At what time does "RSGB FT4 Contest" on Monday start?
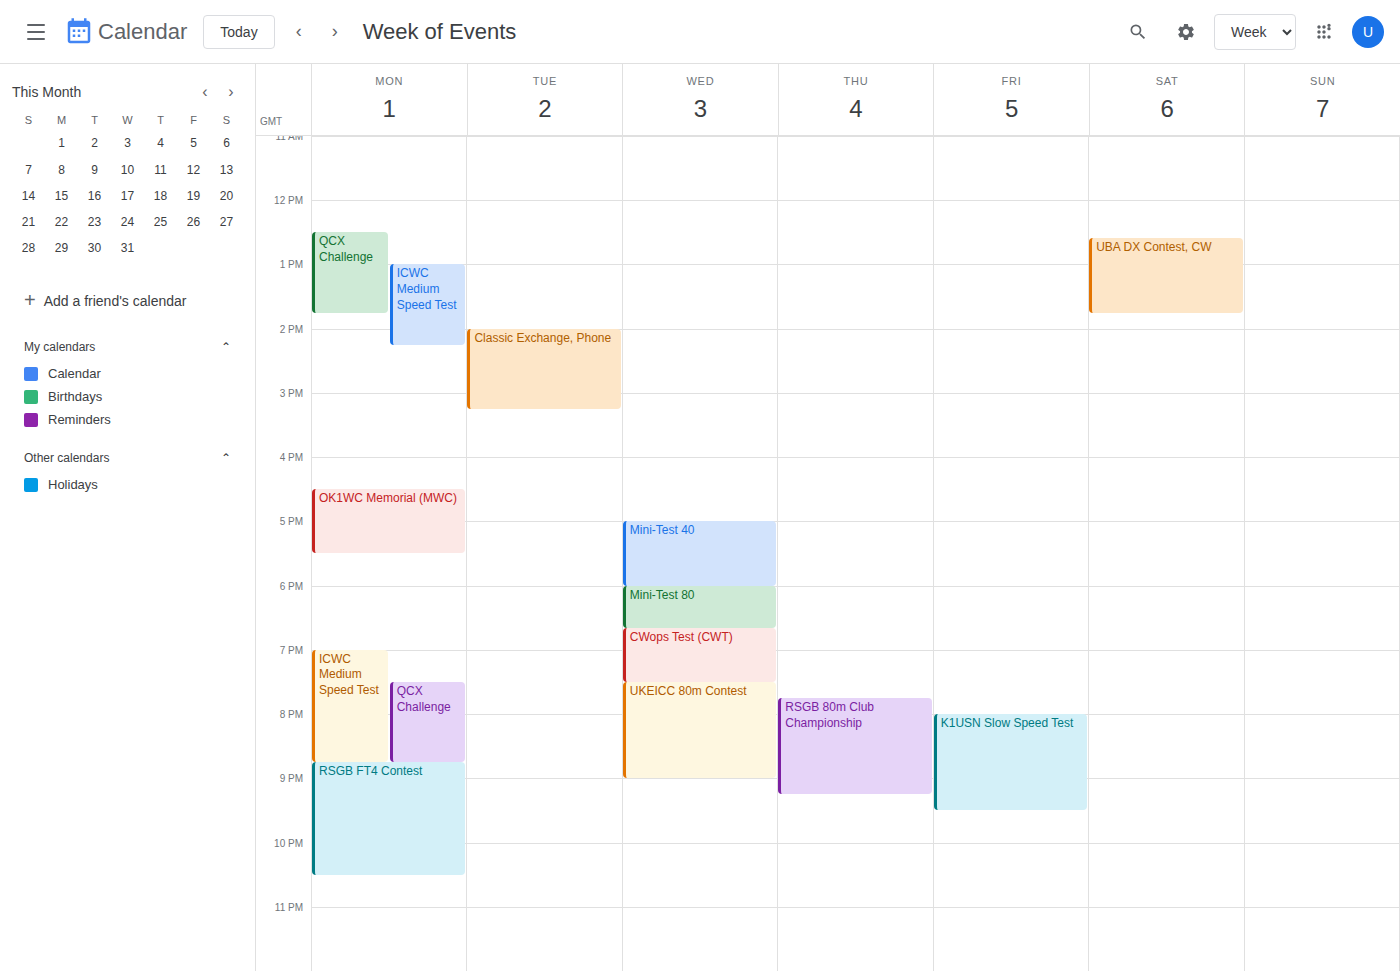
8:45 PM